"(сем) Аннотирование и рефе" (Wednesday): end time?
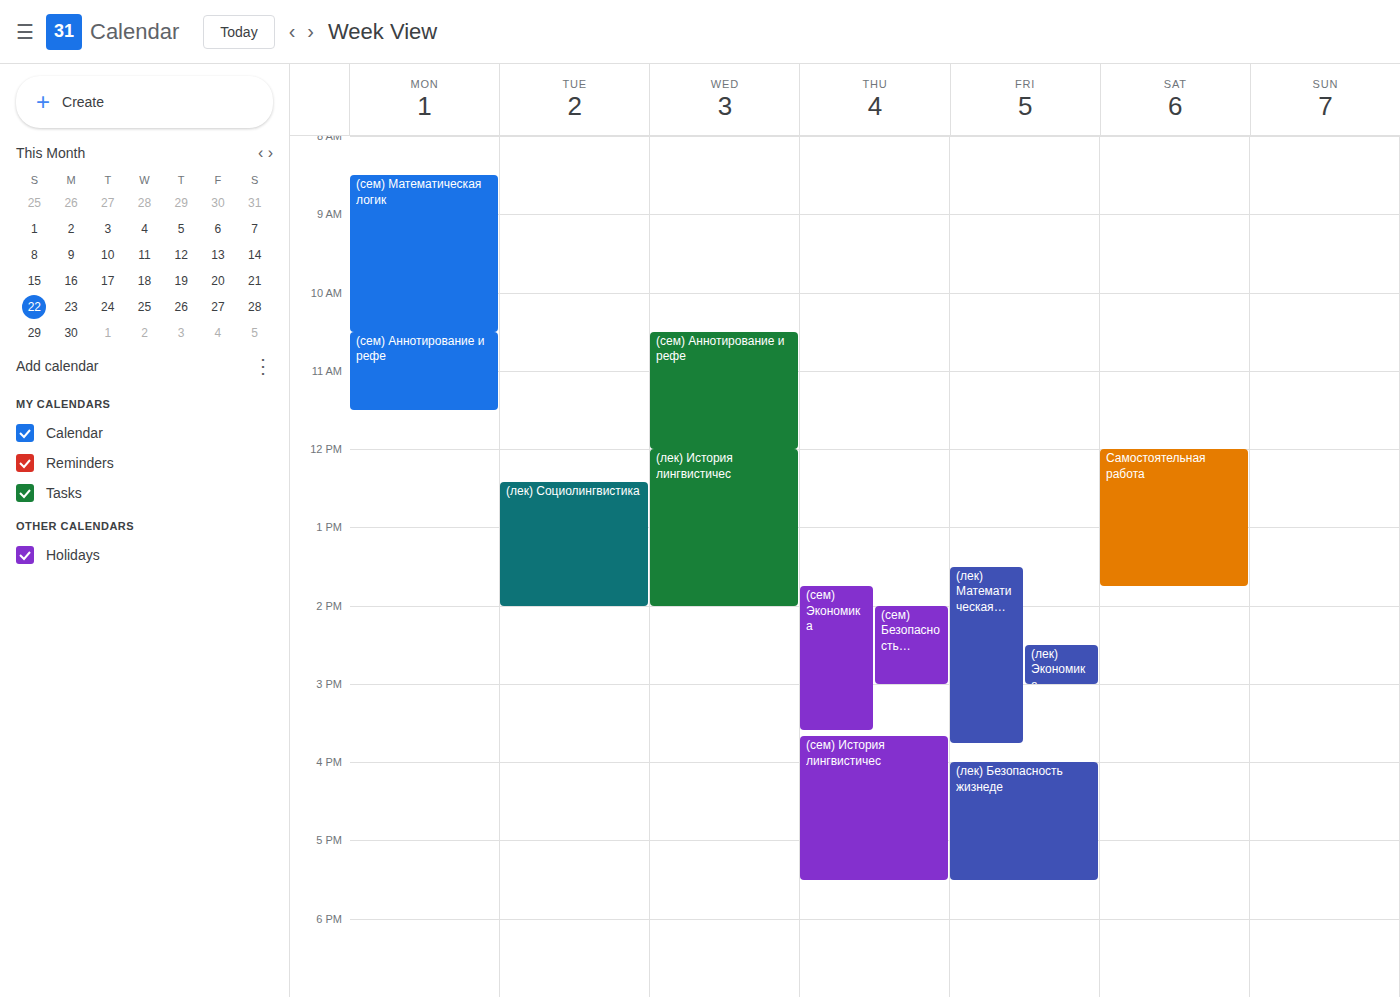
12:00 PM